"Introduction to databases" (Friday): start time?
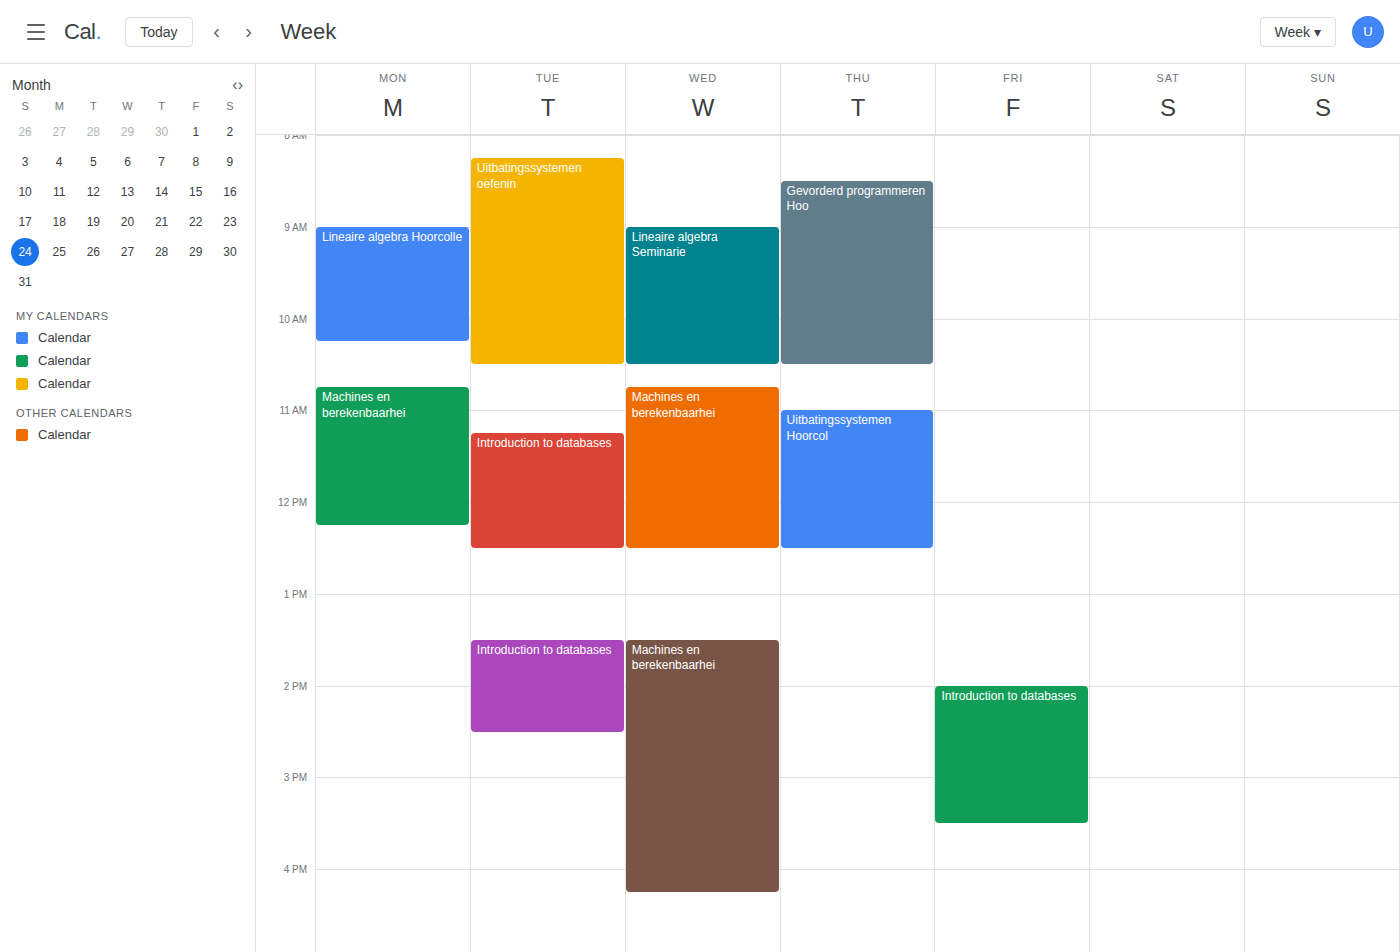
2:00 PM